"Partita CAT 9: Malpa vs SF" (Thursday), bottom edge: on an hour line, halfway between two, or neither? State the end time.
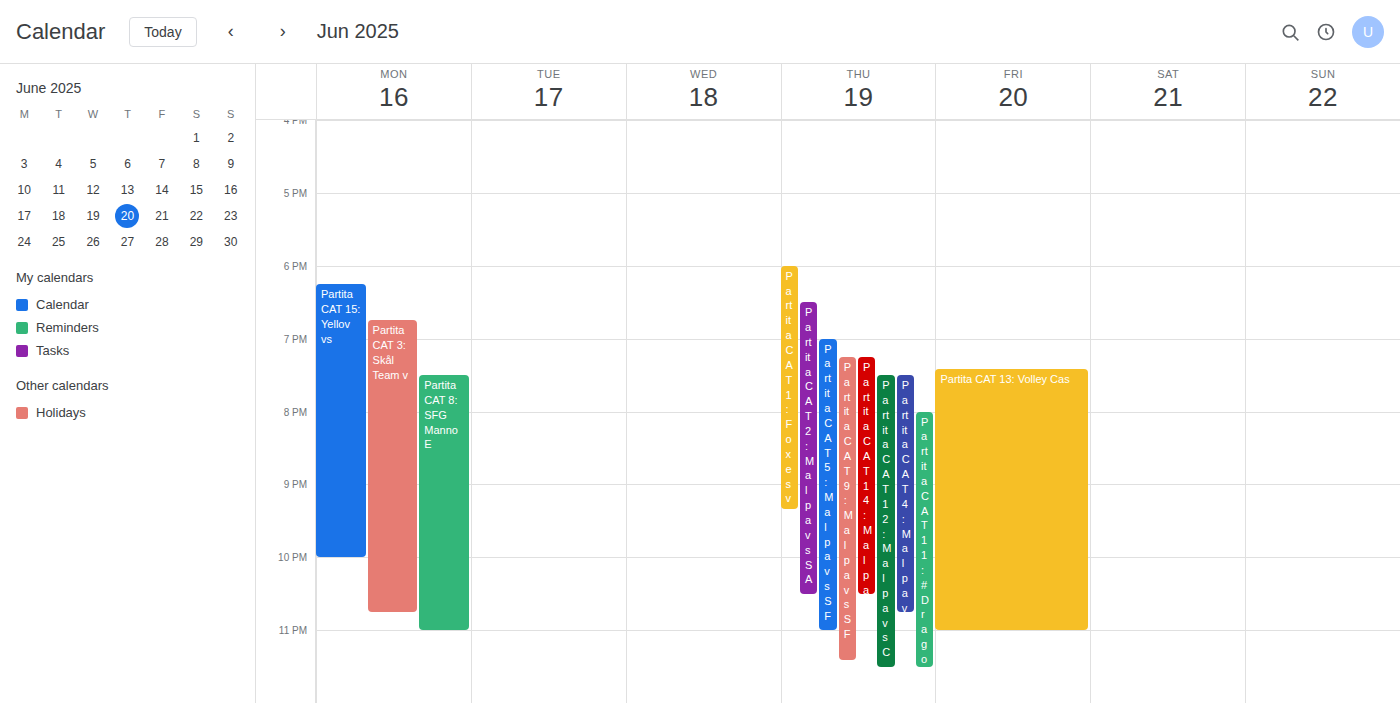
23:25 -- neither: 25 minutes below the 23:00 line and 35 minutes above the 24:00 line.